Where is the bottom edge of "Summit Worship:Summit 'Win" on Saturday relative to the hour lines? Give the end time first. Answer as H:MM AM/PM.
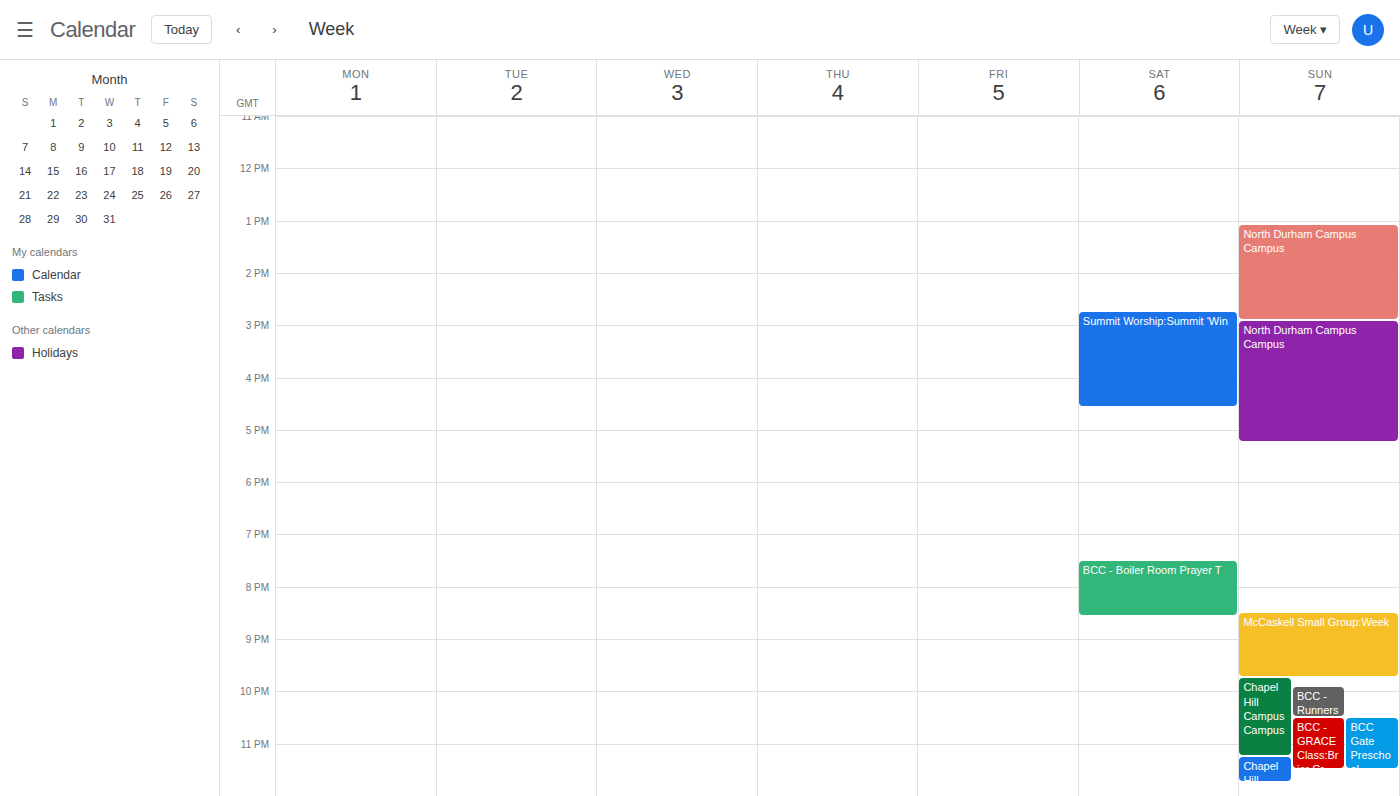
4:35 PM -- neither: 35 minutes below the 4 PM line and 25 minutes above the 5 PM line.